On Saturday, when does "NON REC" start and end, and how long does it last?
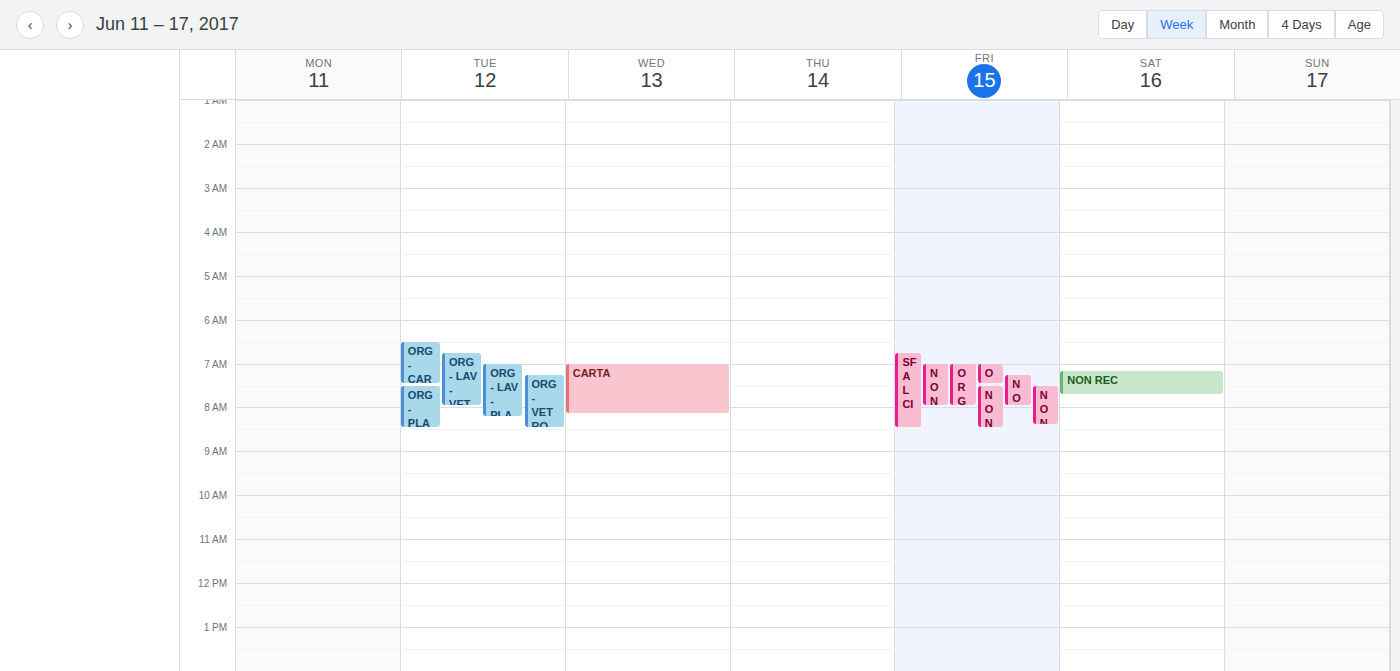
7:10 AM to 7:45 AM, 35 minutes